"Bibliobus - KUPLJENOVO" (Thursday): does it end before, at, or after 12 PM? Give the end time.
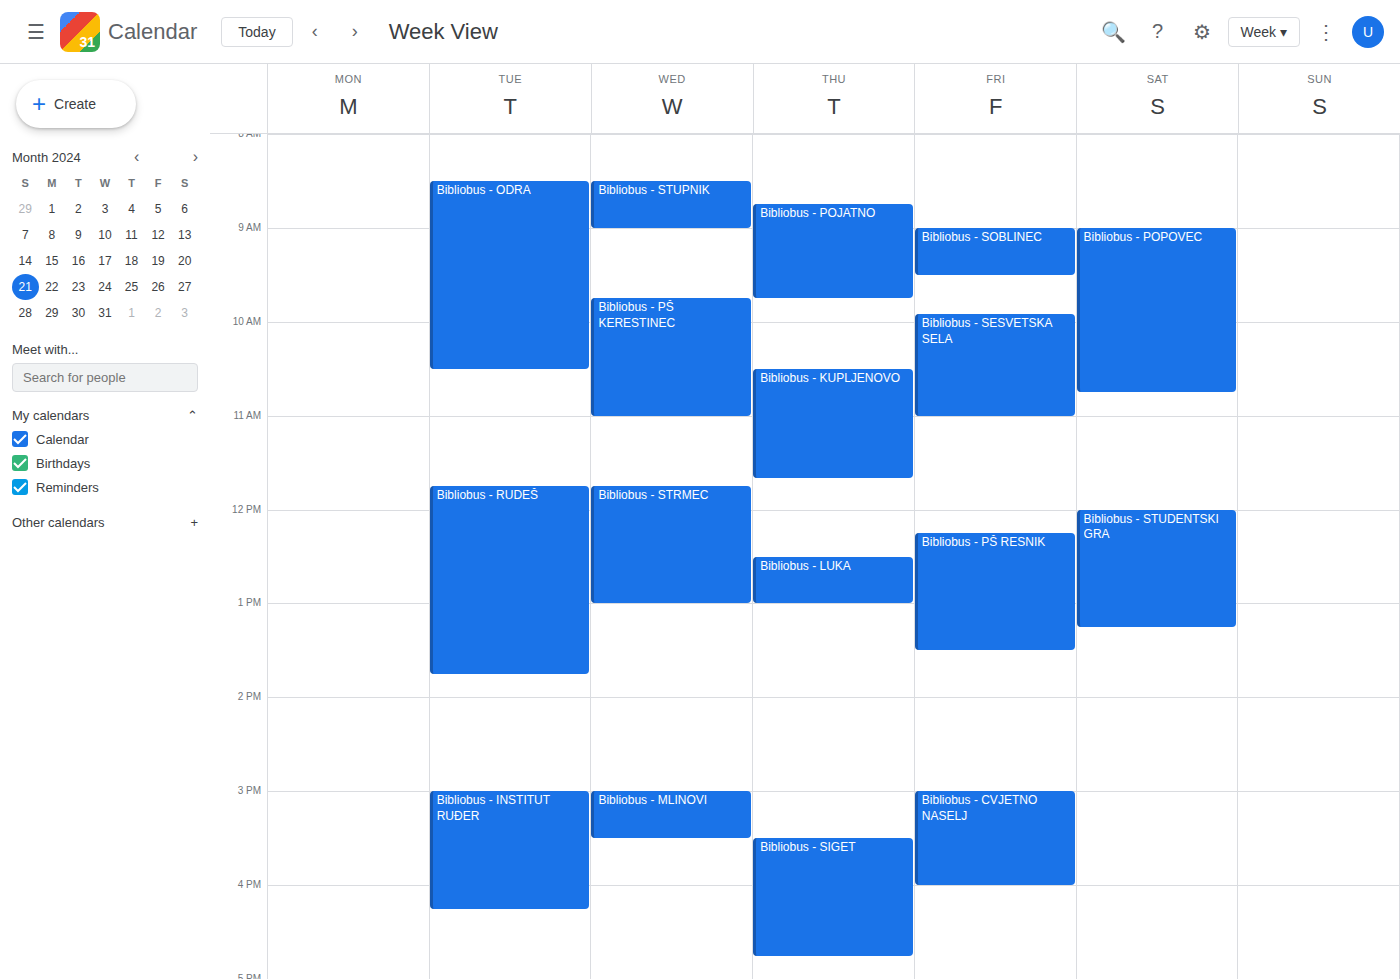
11:40 AM -- before 12 PM, 20 minutes above the 12 PM line.